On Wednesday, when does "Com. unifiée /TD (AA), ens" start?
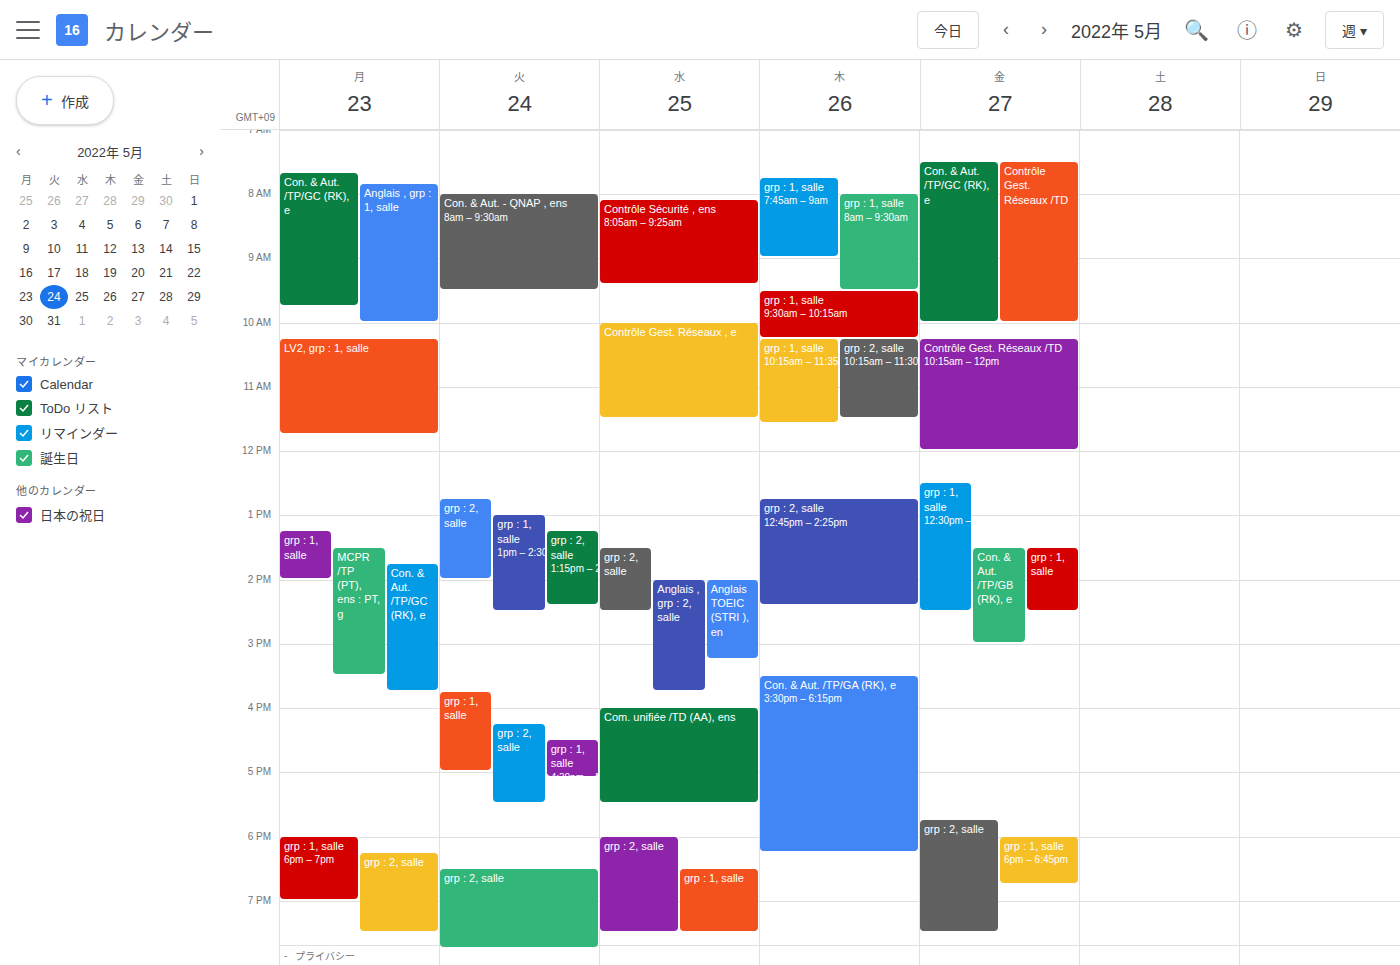
4:00 PM